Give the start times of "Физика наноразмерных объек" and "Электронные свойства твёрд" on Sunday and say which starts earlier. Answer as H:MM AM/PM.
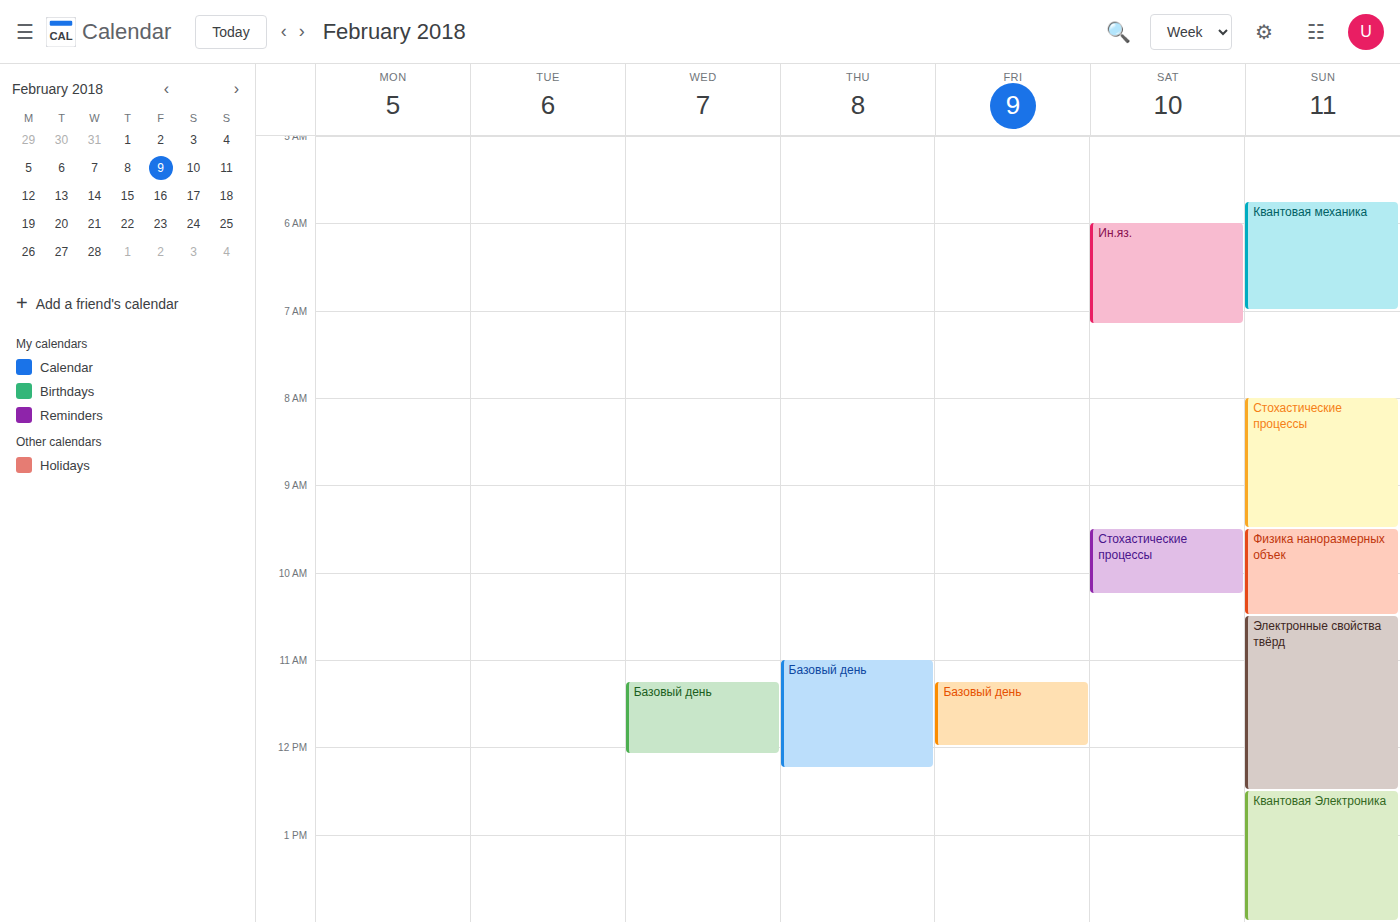
"Физика наноразмерных объек" 9:30 AM; "Электронные свойства твёрд" 10:30 AM.